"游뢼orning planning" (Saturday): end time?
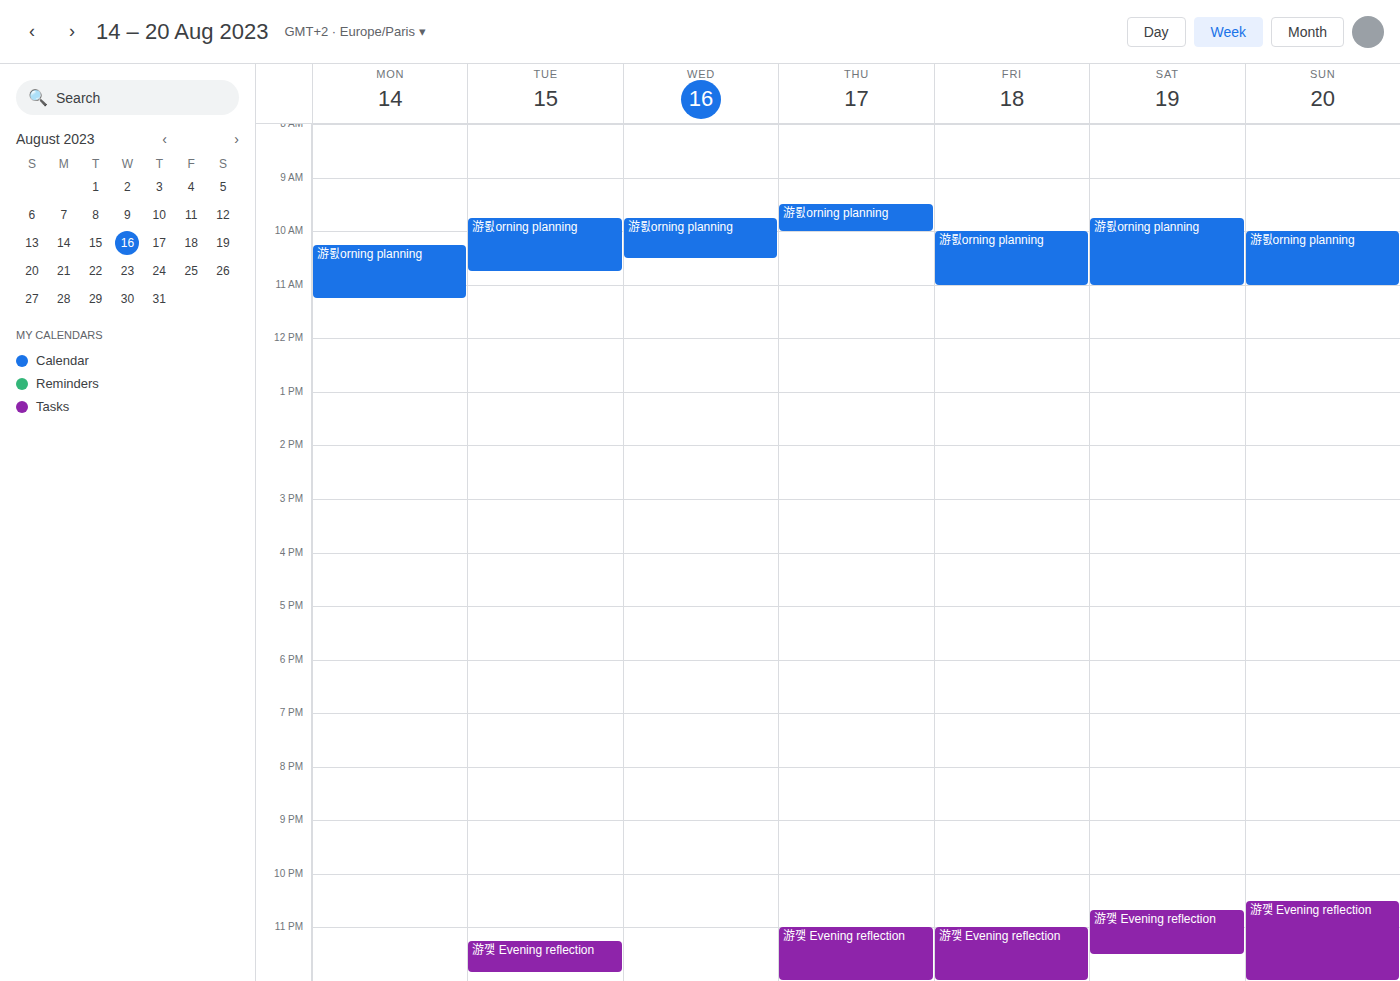
11:00 AM